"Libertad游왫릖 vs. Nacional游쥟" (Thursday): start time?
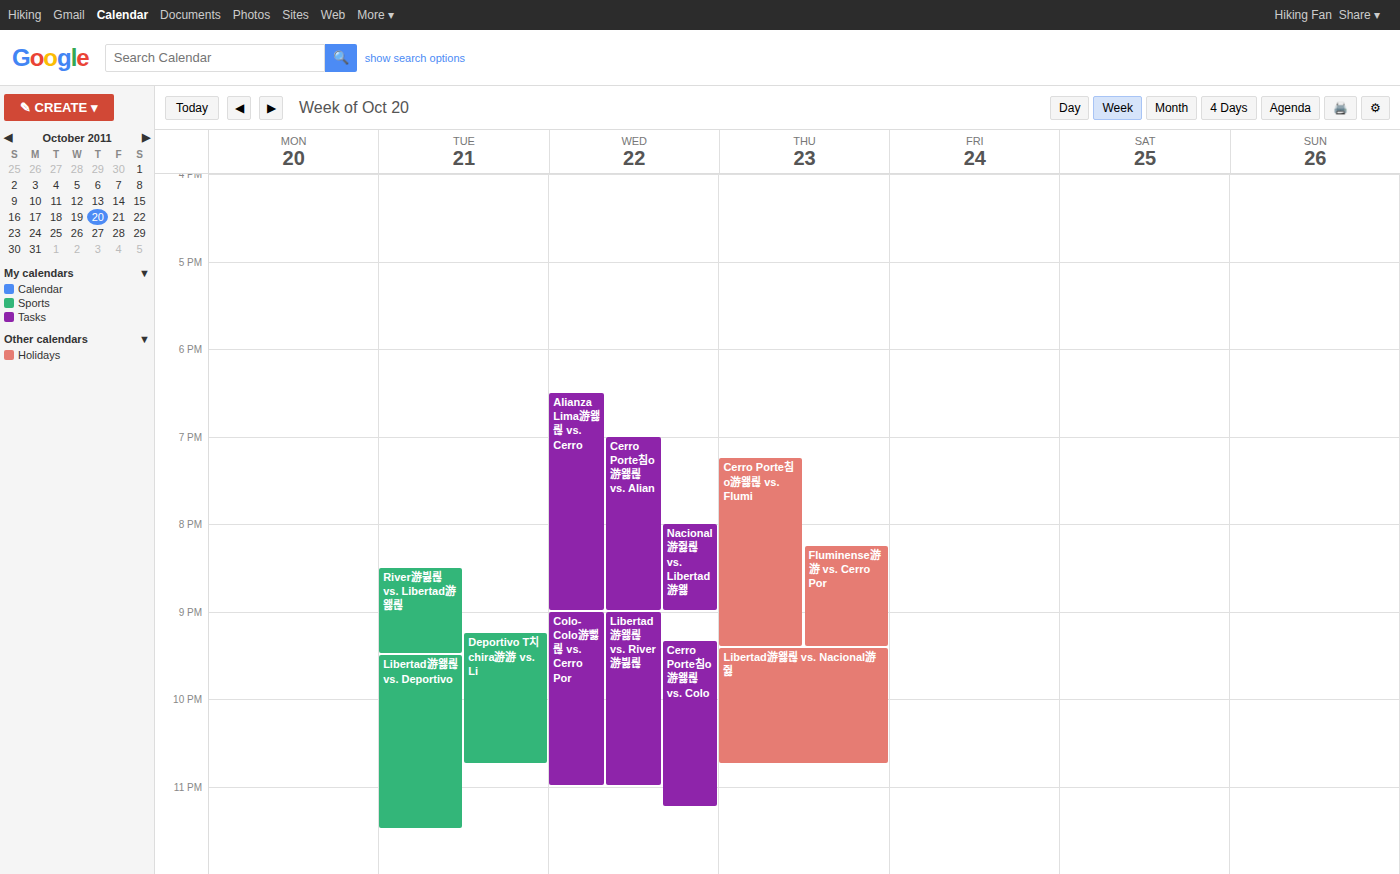
9:25 PM